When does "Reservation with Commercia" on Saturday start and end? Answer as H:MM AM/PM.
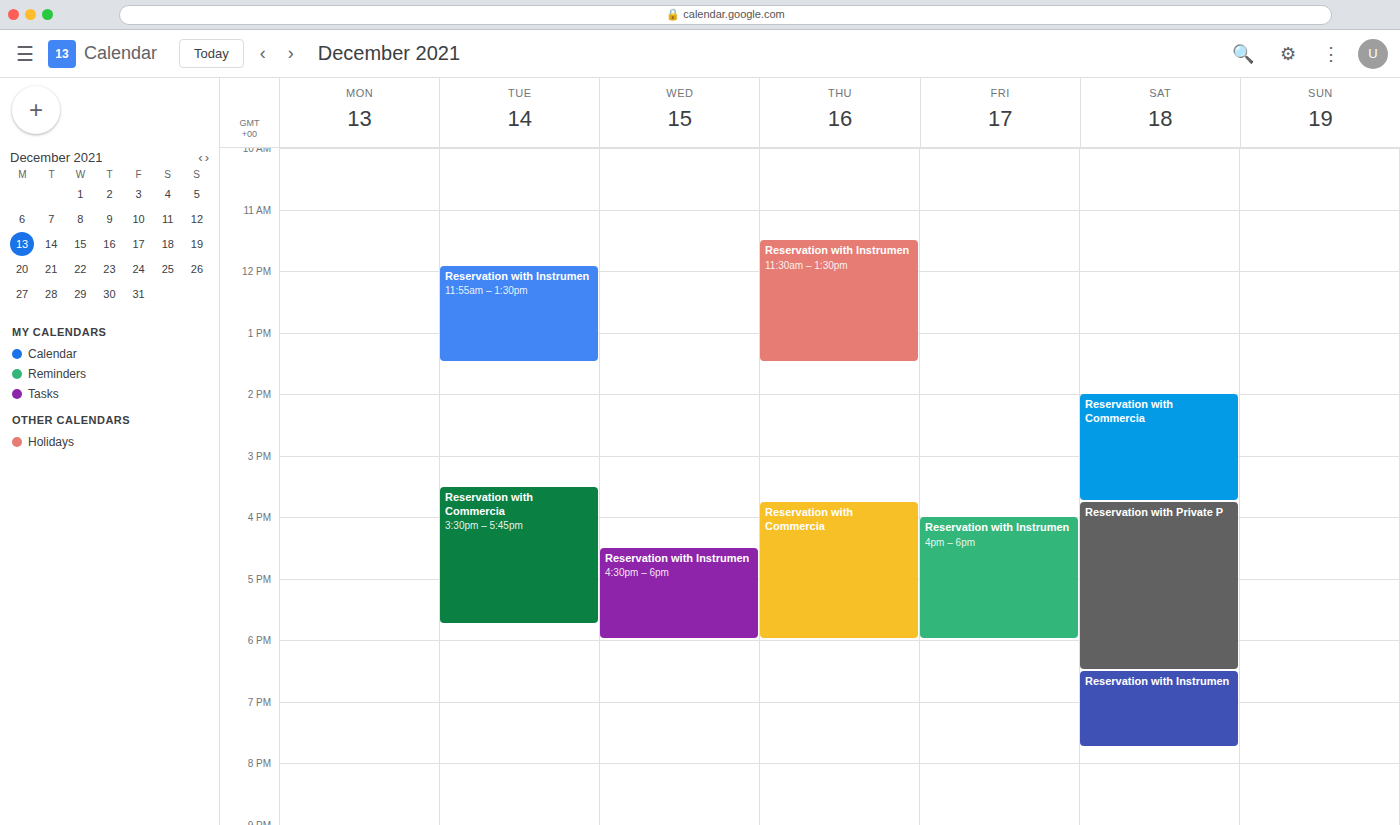
2:00 PM to 3:45 PM